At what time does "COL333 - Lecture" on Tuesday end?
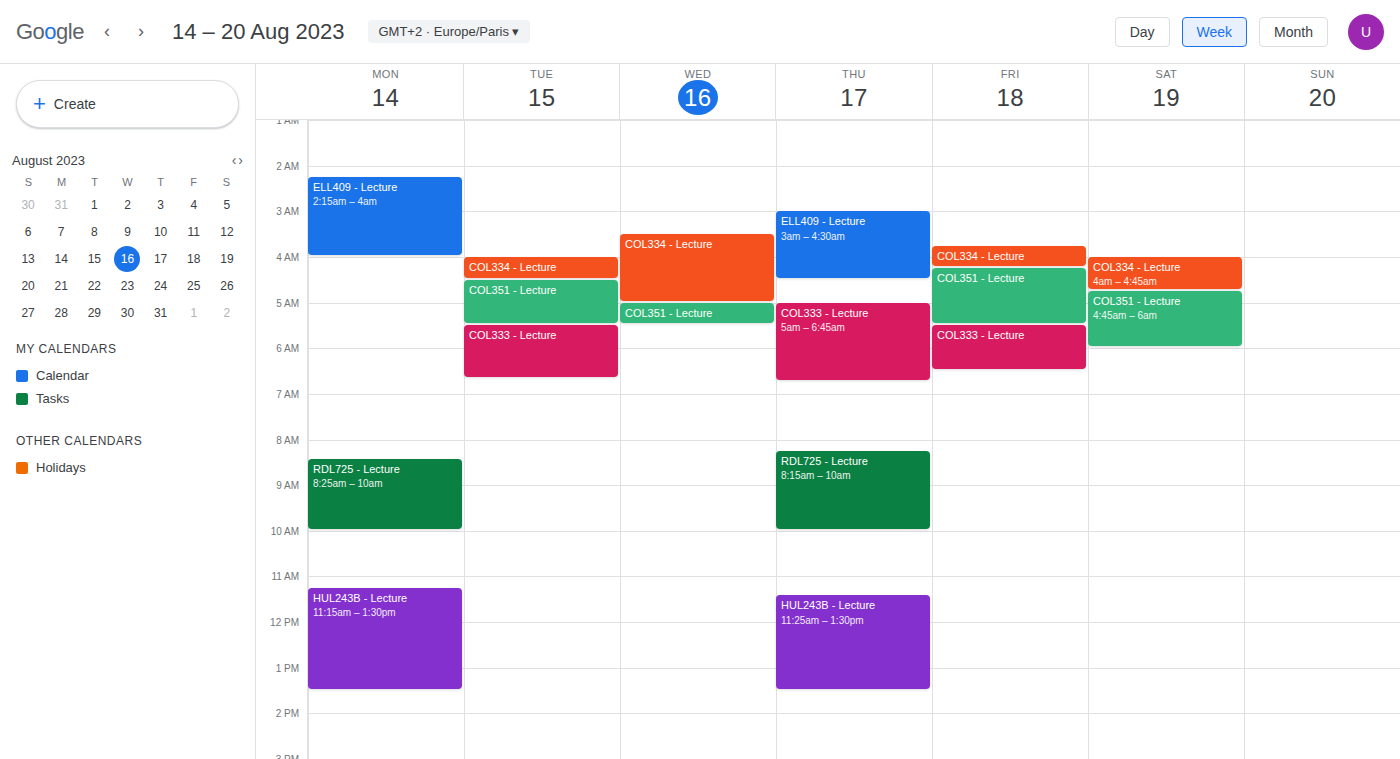
6:40 AM